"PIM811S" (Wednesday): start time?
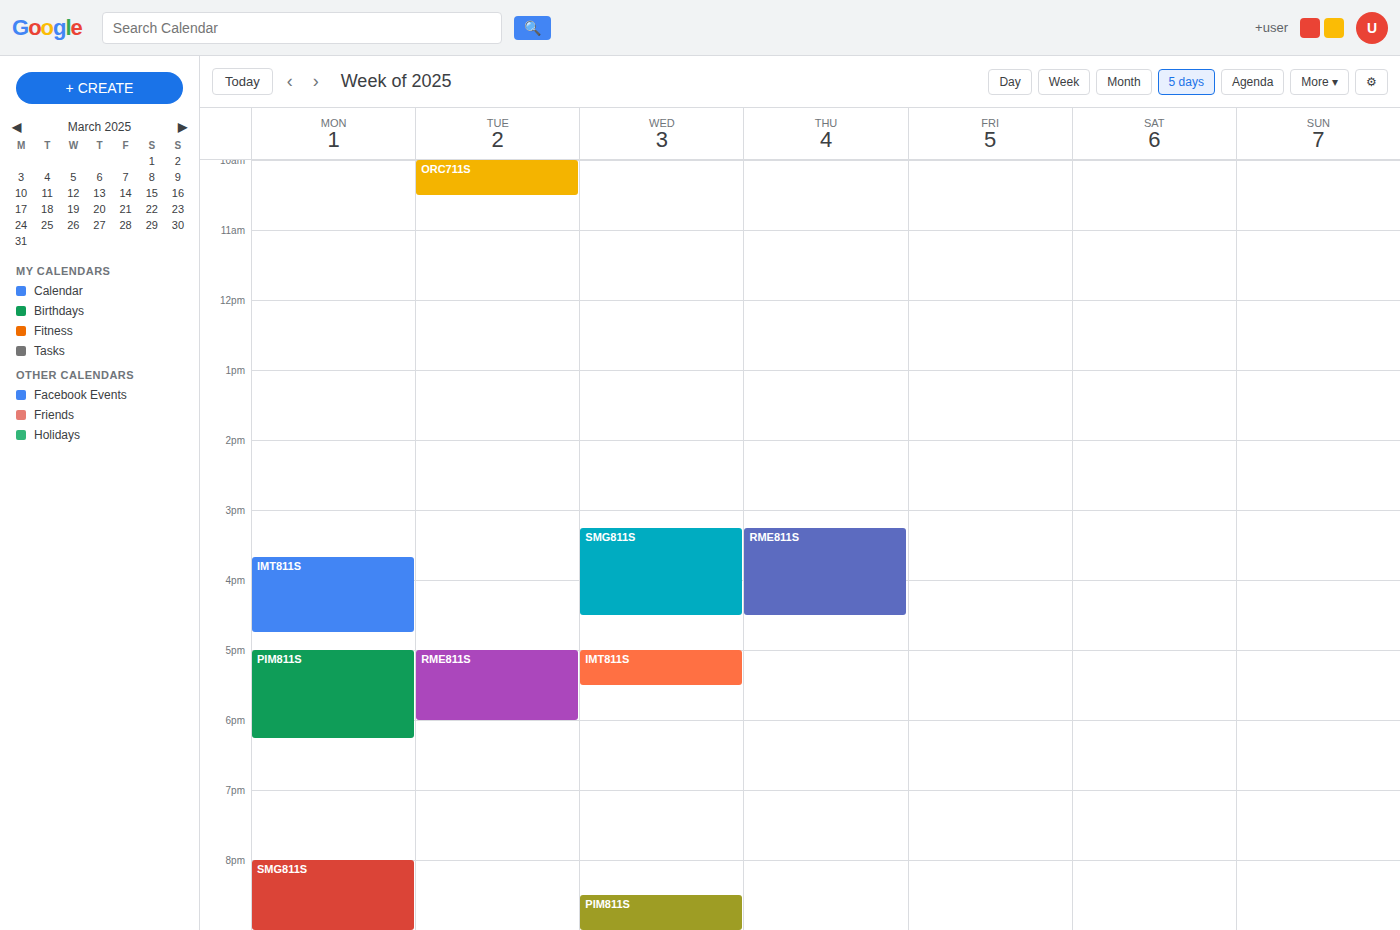
8:30 PM